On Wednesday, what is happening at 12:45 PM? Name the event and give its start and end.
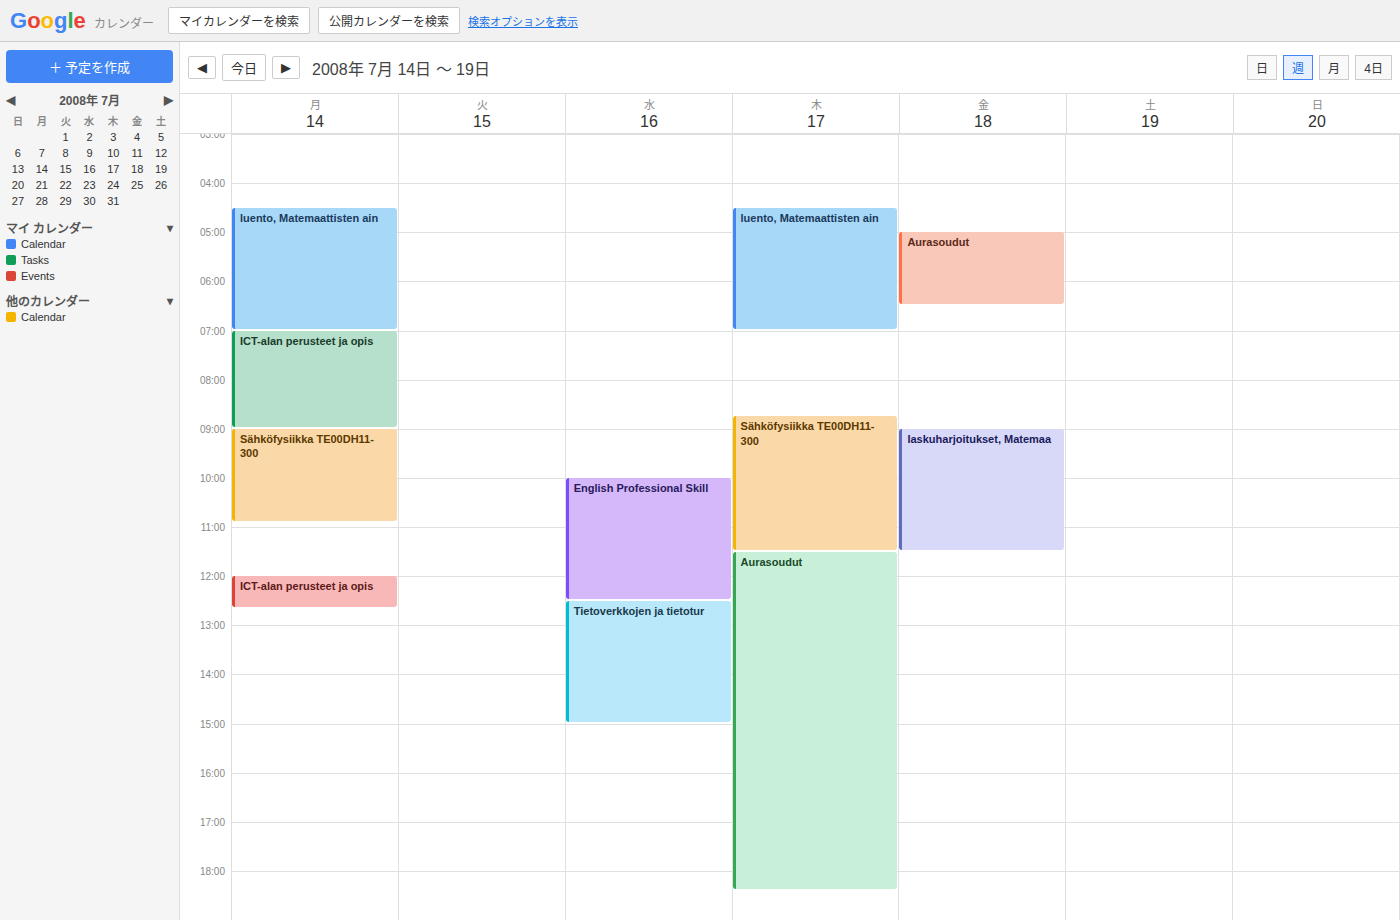
"Tietoverkkojen ja tietotur", 12:30 PM to 3:00 PM